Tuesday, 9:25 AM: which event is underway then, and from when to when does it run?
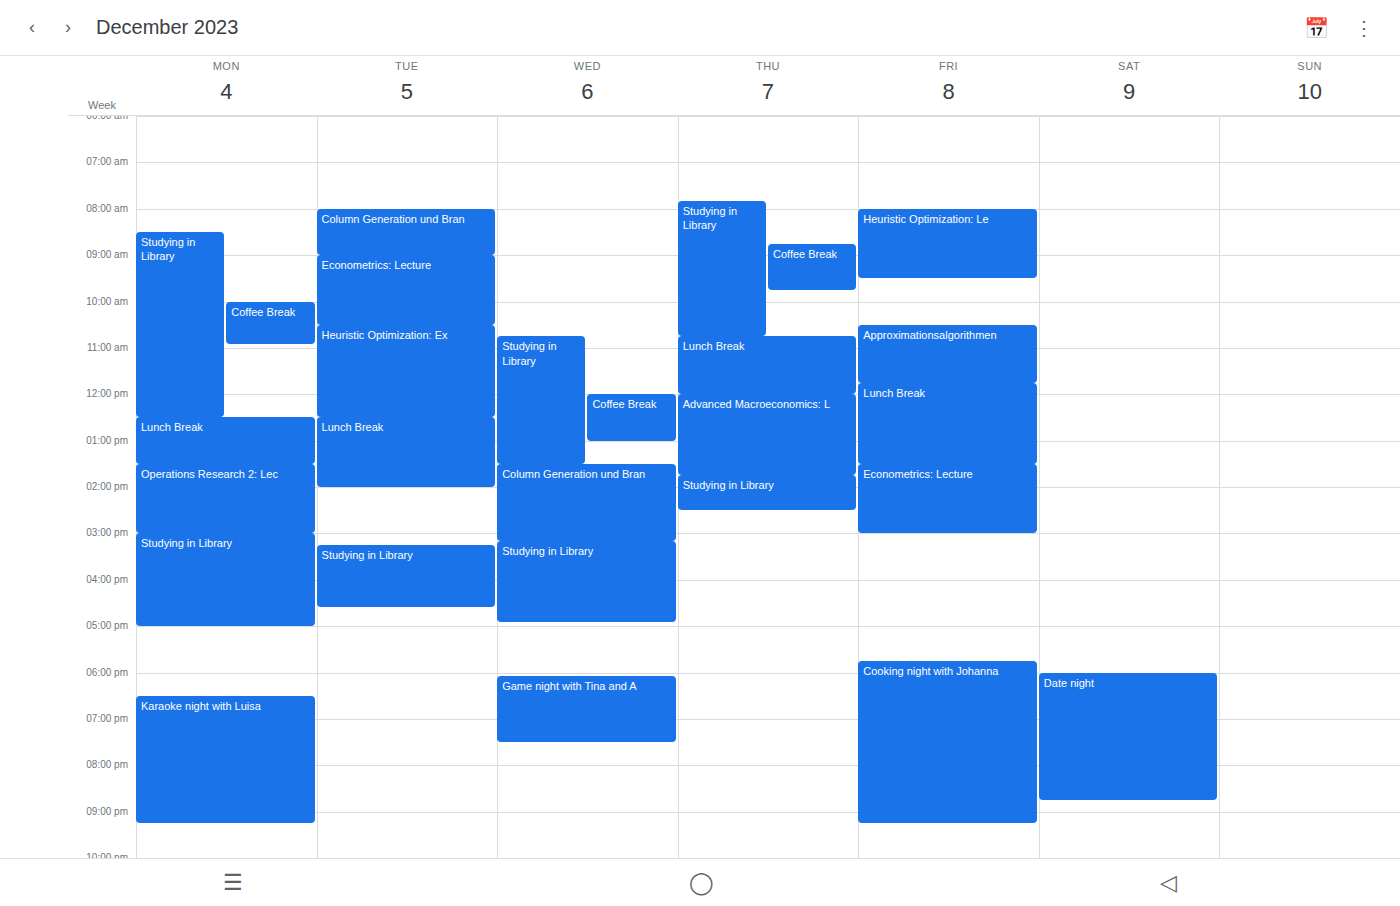
"Econometrics: Lecture", 9:00 AM to 10:30 AM